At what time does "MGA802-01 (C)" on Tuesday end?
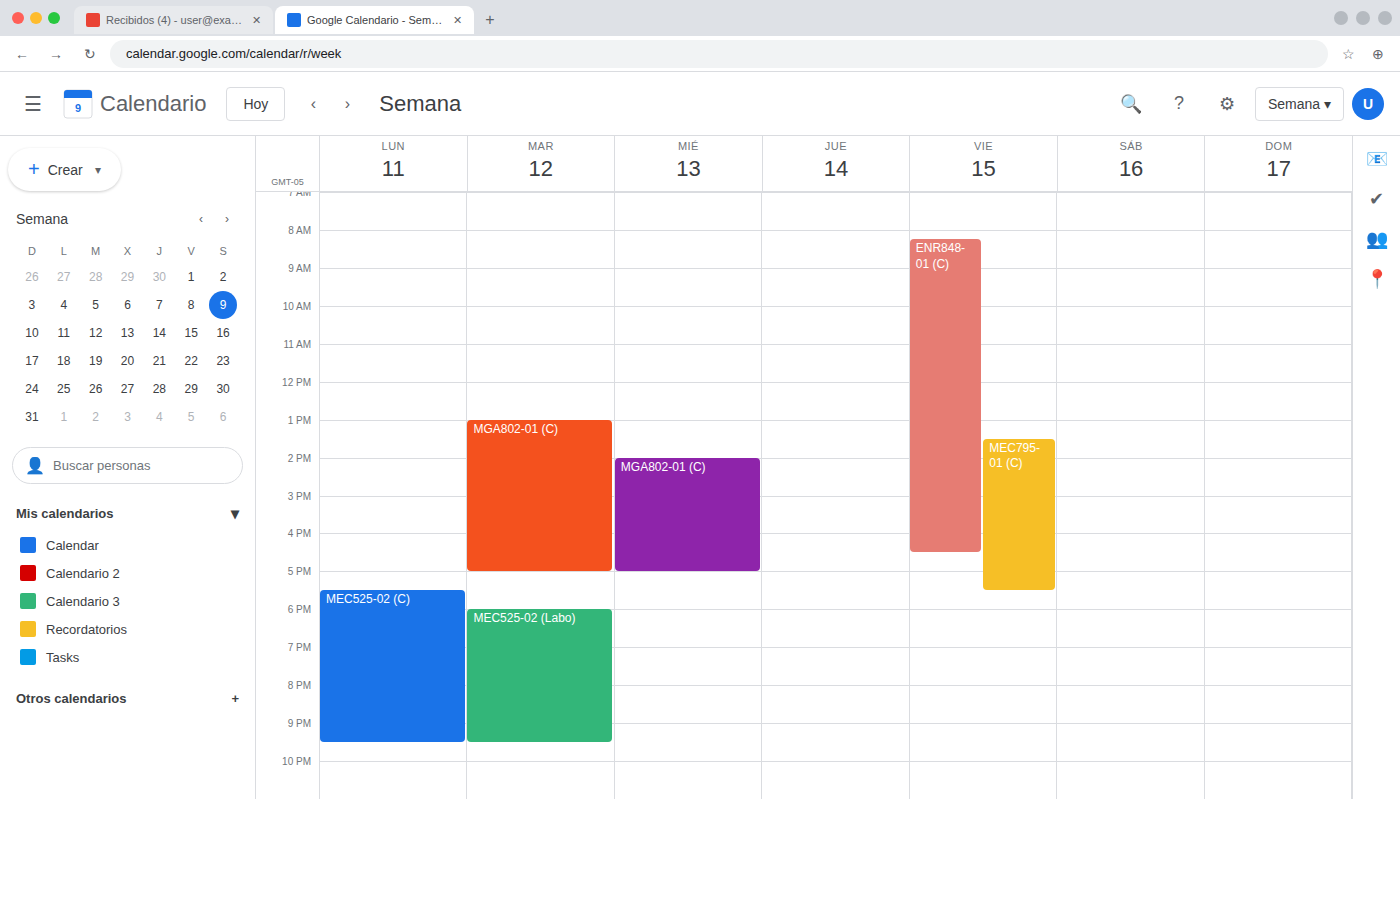
5:00 PM